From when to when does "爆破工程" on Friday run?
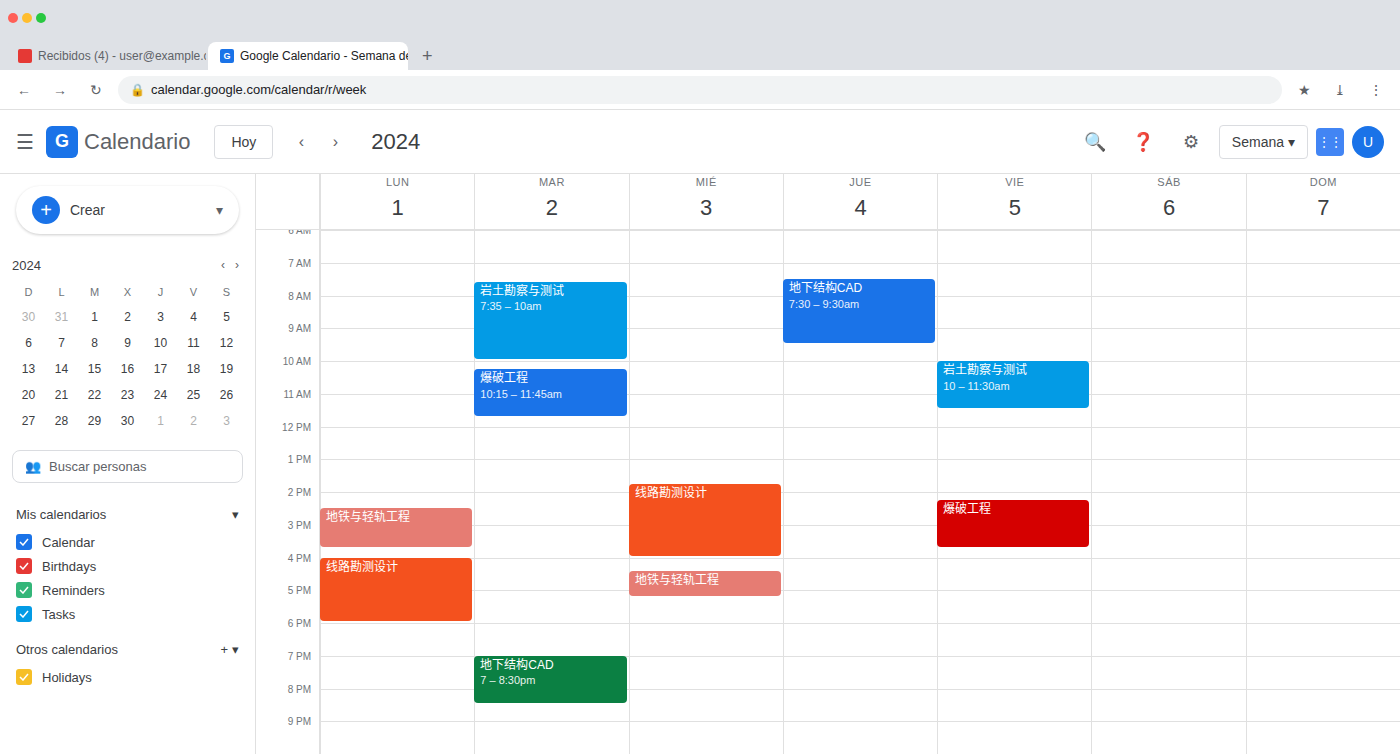
2:15 PM to 3:45 PM